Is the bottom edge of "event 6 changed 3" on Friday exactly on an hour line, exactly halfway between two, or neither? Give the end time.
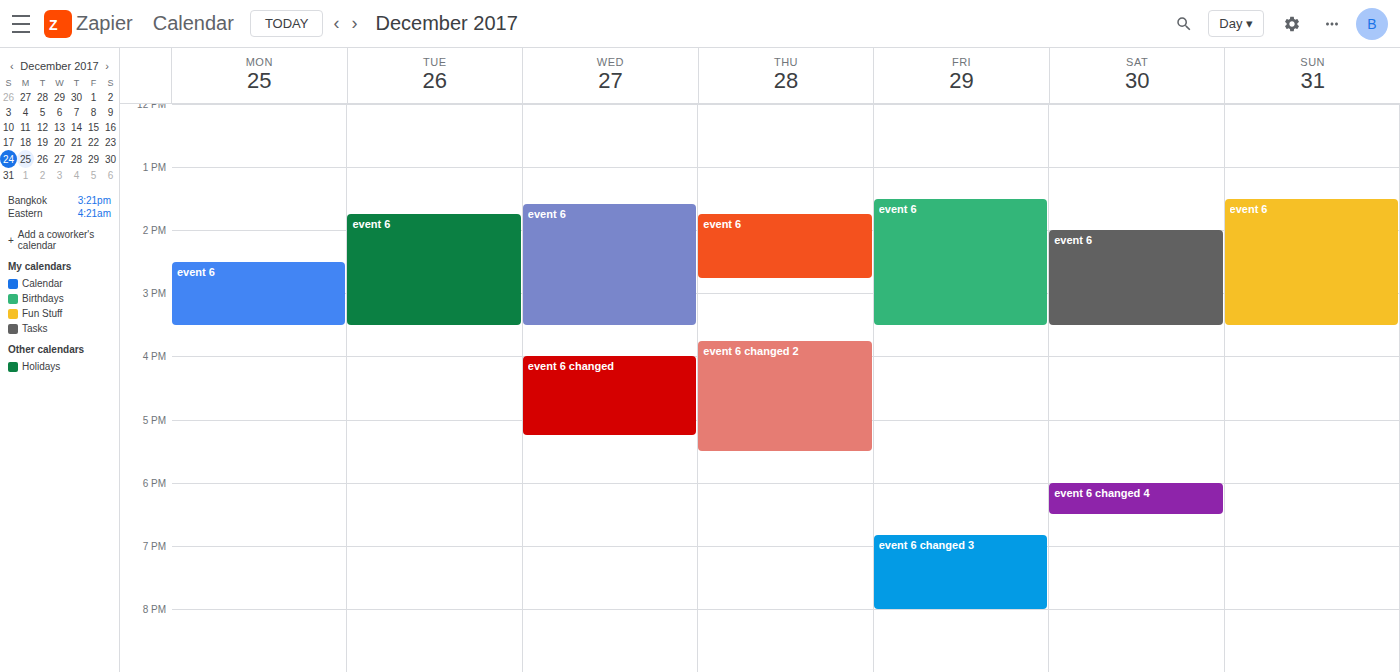
8:00 PM -- exactly on the 8 PM line.